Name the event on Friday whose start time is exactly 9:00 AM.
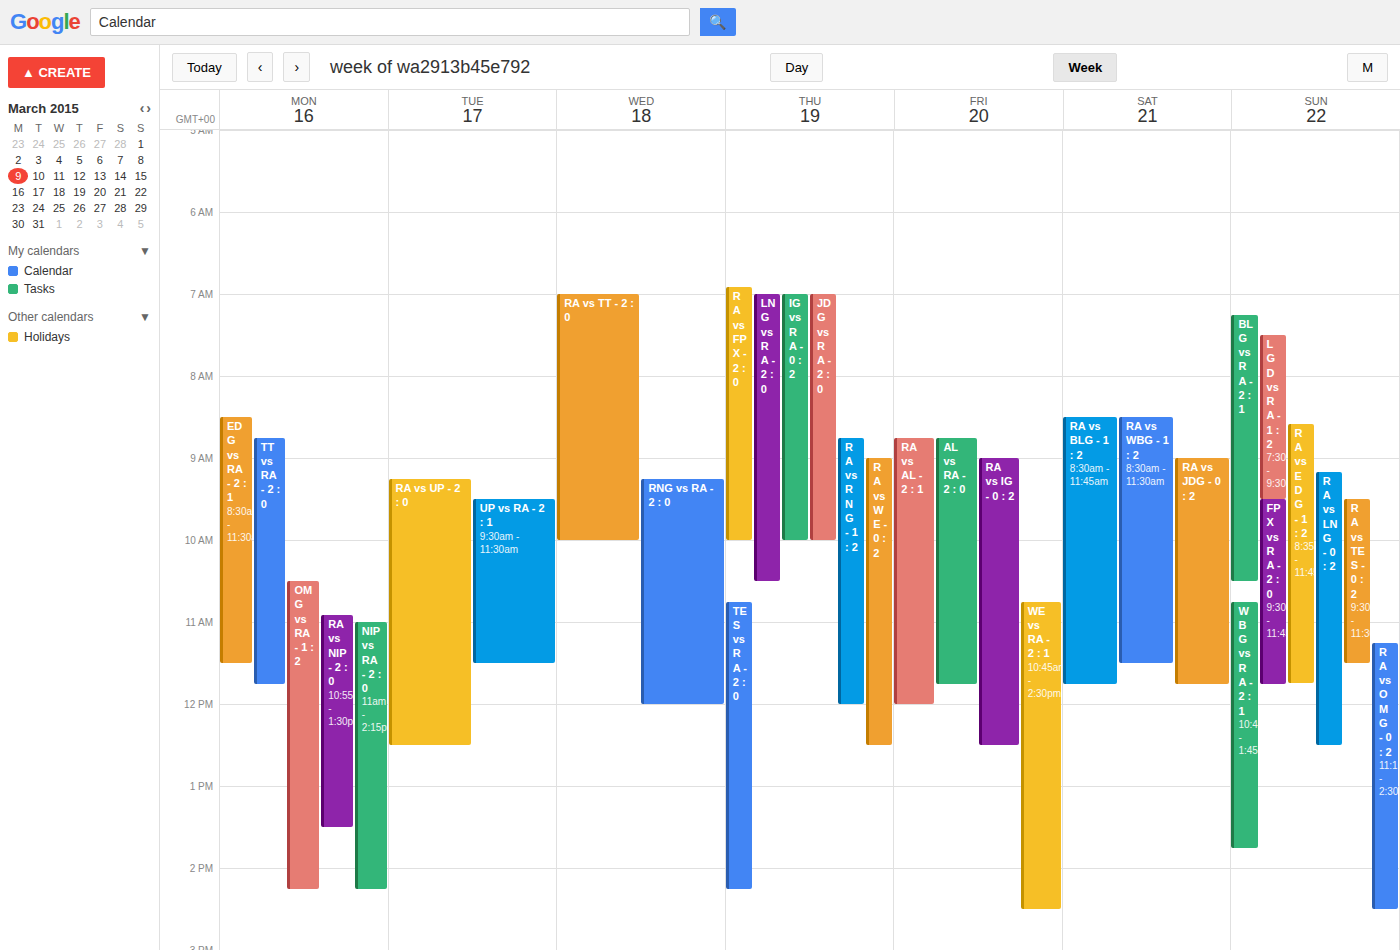
"RA vs IG - 0 : 2"